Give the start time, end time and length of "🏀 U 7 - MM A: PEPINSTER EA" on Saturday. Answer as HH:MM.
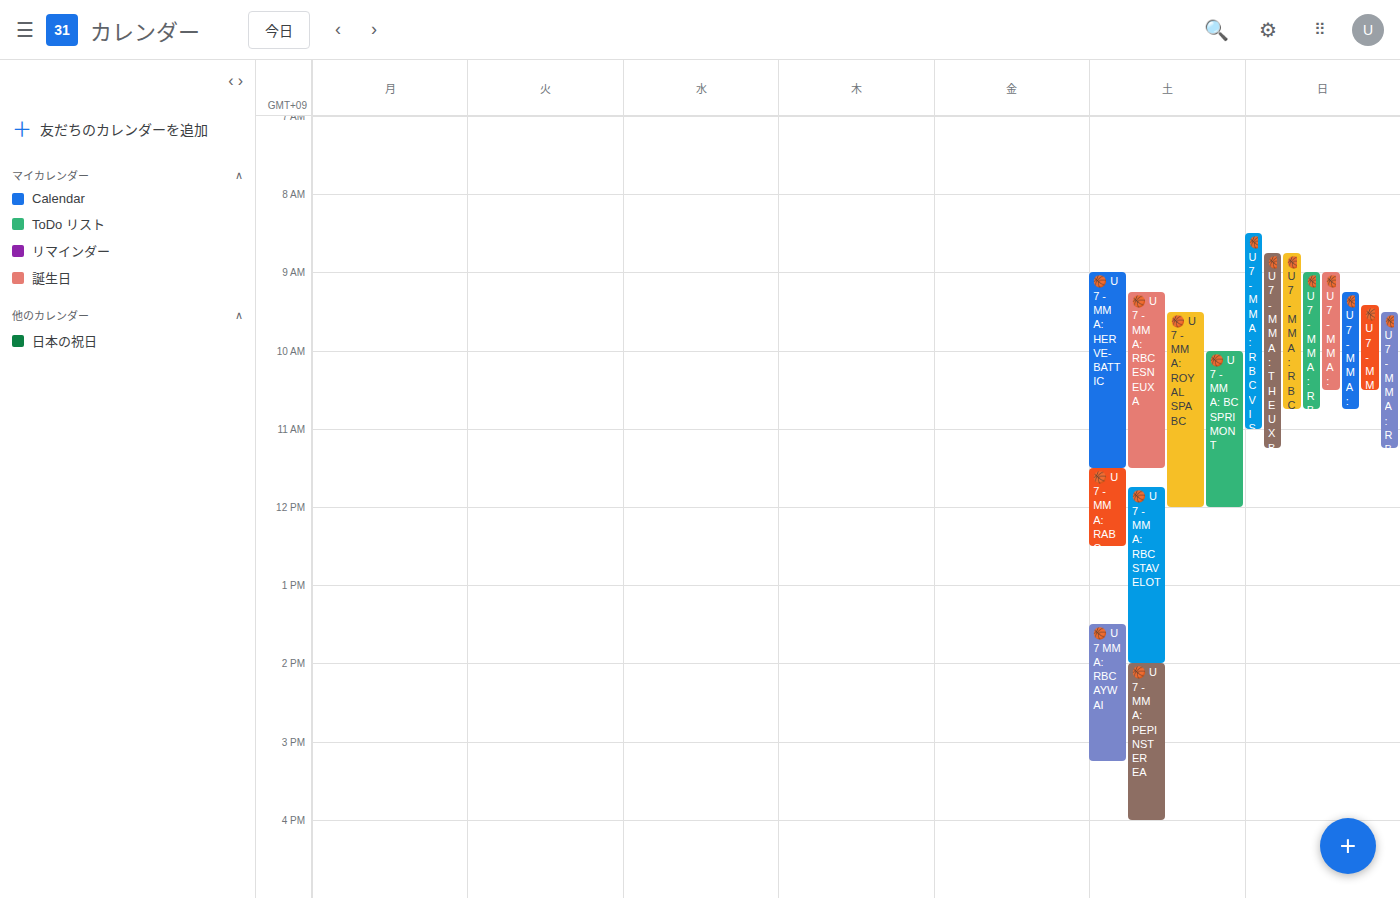
14:00 to 16:00, 2 hours